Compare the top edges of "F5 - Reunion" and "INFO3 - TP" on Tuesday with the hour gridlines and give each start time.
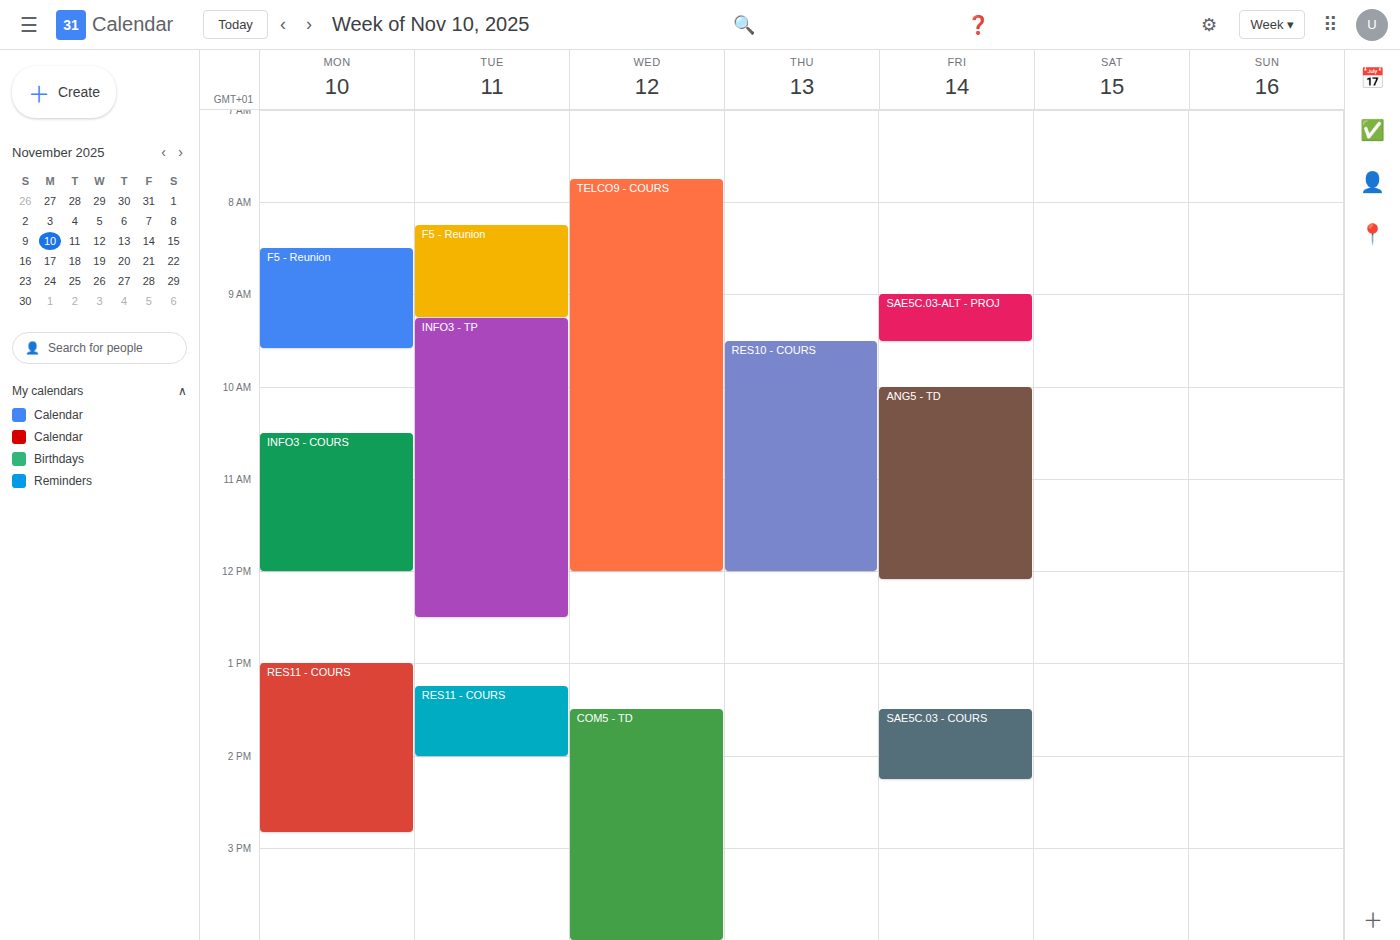
"F5 - Reunion": 8:15 AM, neither: a quarter of the way from the 8 AM line to the 9 AM line. "INFO3 - TP": 9:15 AM, neither: a quarter of the way from the 9 AM line to the 10 AM line.